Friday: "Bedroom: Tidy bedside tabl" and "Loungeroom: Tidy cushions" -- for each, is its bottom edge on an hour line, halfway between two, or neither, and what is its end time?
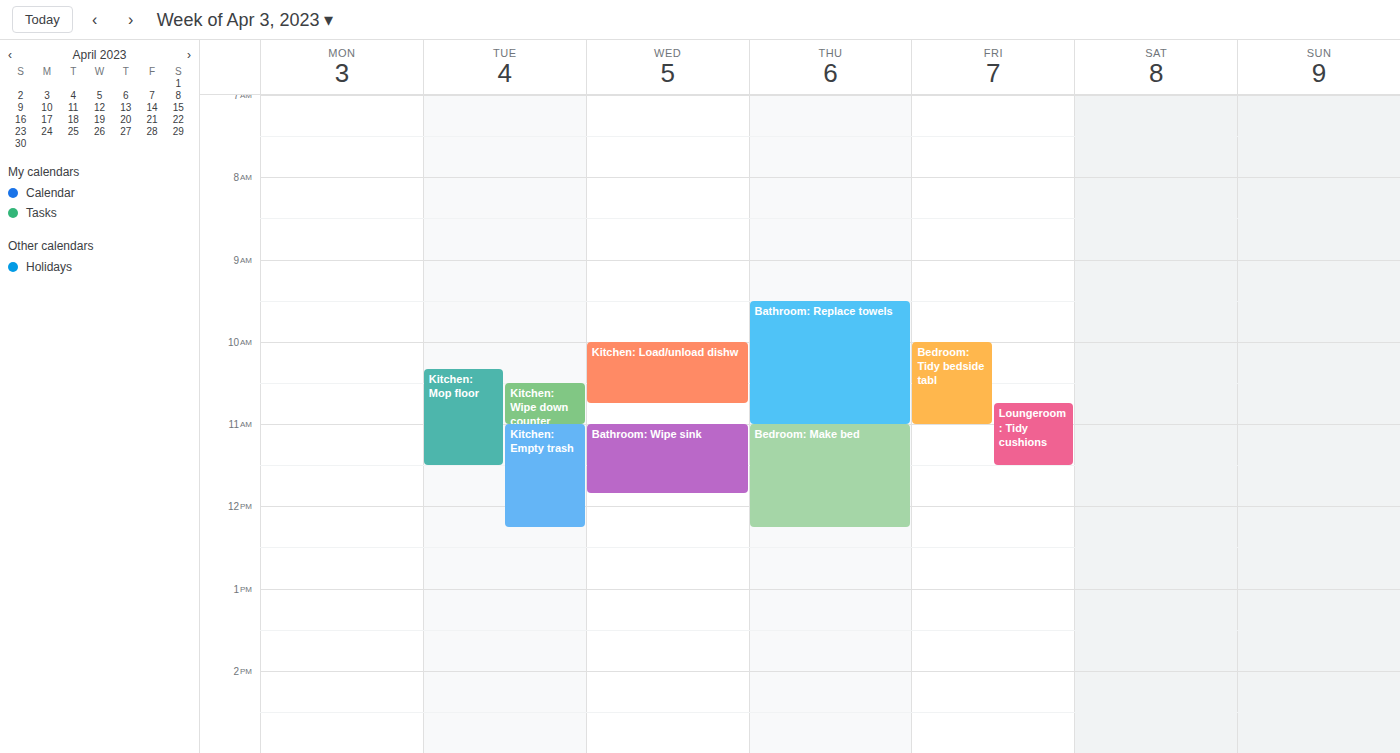
"Bedroom: Tidy bedside tabl": 11:00 AM, exactly on the 11 AM line. "Loungeroom: Tidy cushions": 11:30 AM, halfway between the 11 AM and 12 PM lines.